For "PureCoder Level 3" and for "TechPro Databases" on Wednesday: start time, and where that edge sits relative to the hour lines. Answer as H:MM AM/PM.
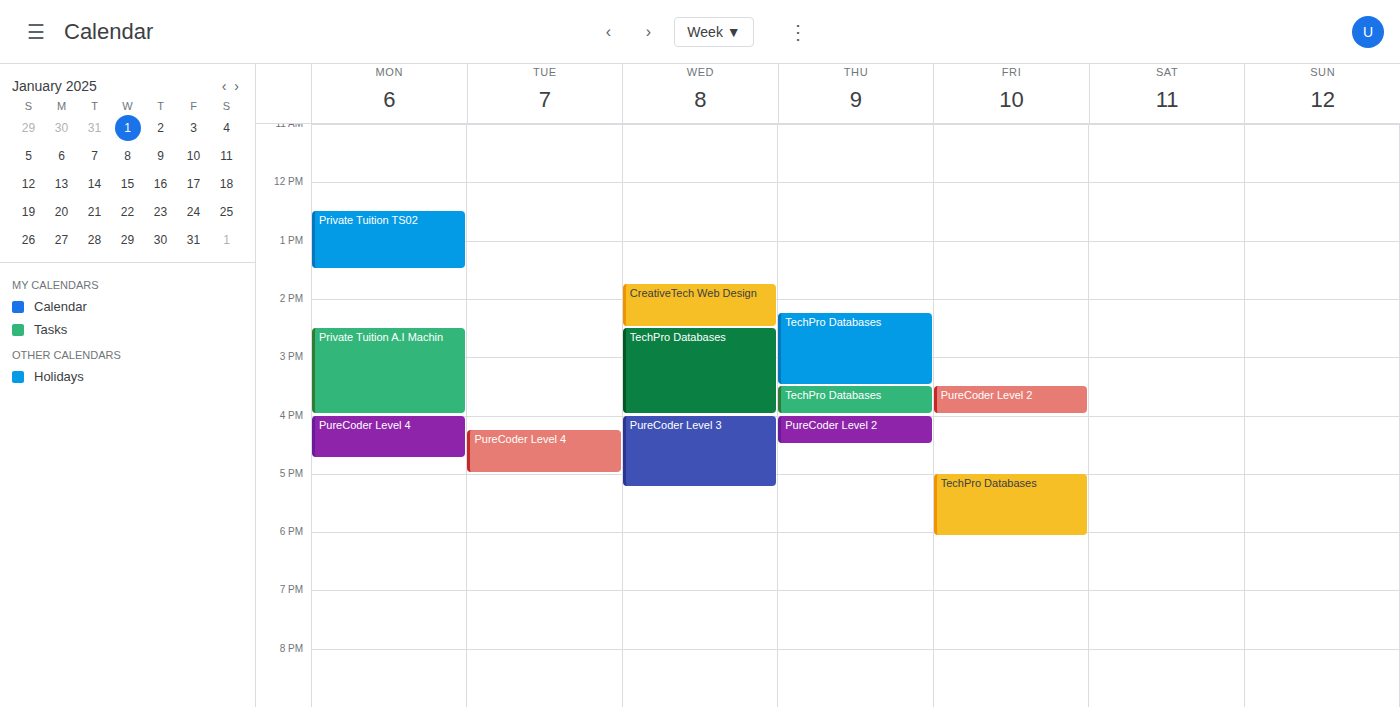
"PureCoder Level 3": 4:00 PM, exactly on the 4 PM line. "TechPro Databases": 2:30 PM, halfway between the 2 PM and 3 PM lines.